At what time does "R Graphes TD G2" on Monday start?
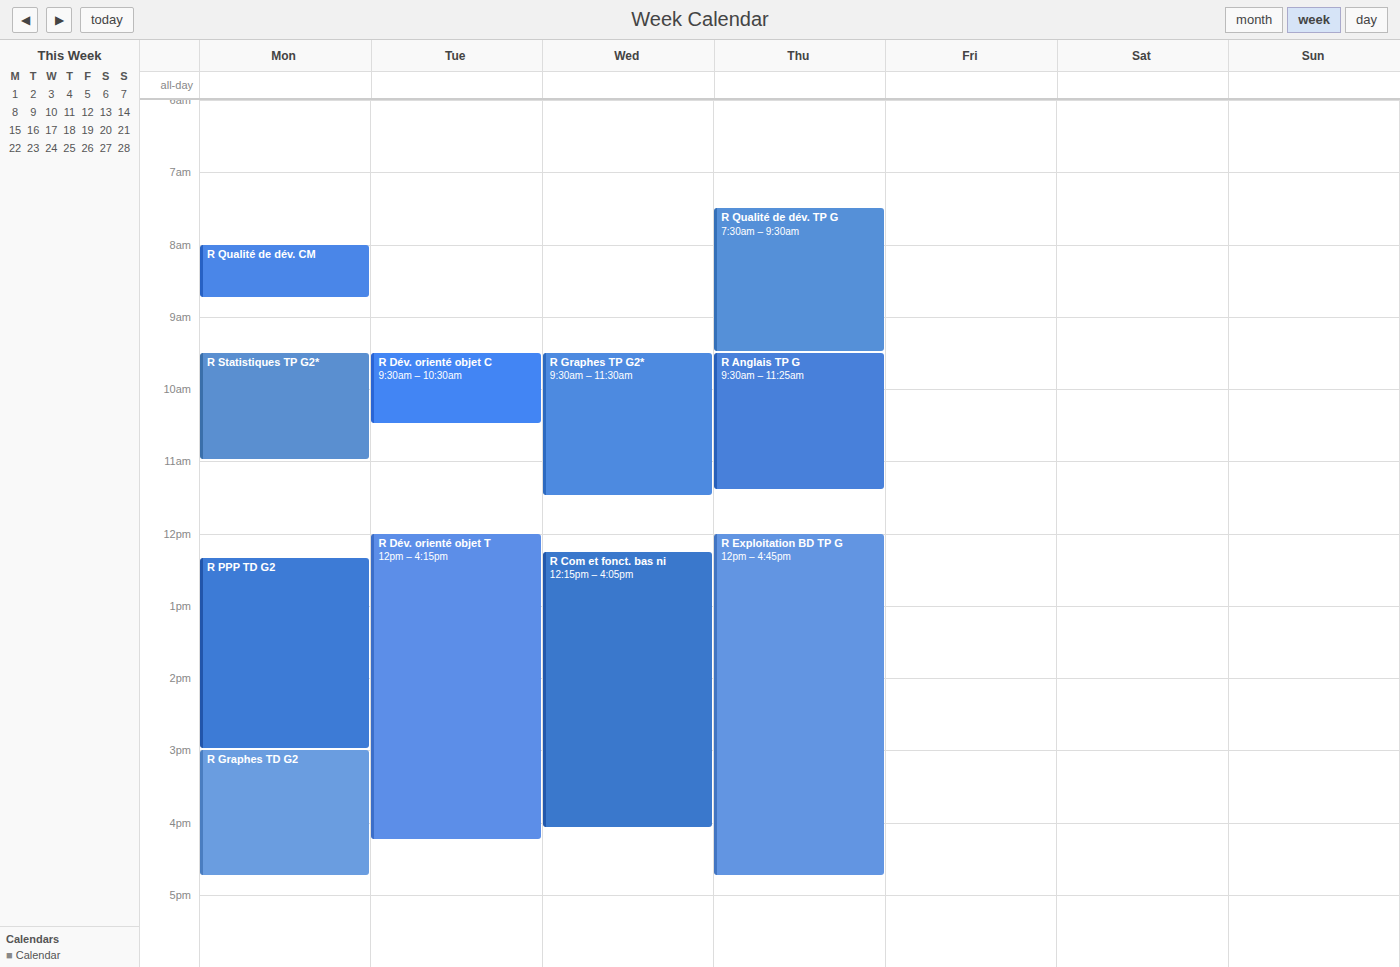
3:00 PM